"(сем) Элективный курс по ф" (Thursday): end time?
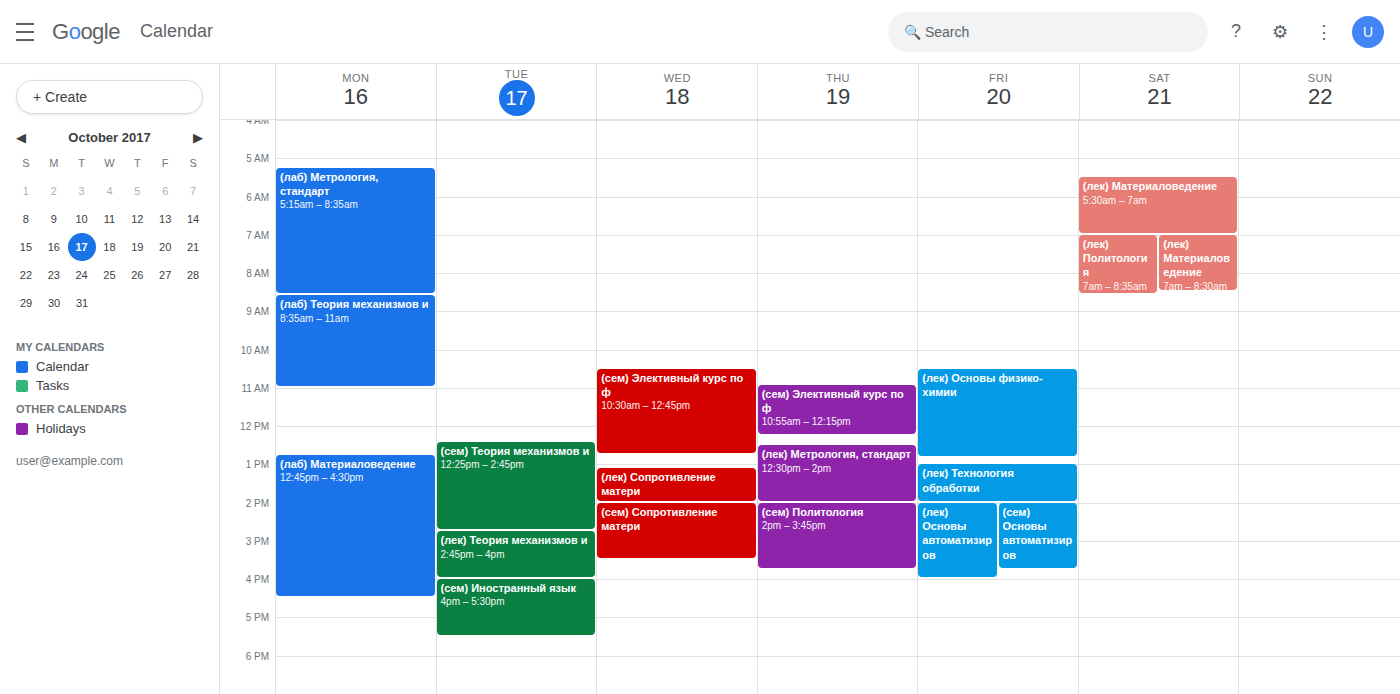
12:15 PM